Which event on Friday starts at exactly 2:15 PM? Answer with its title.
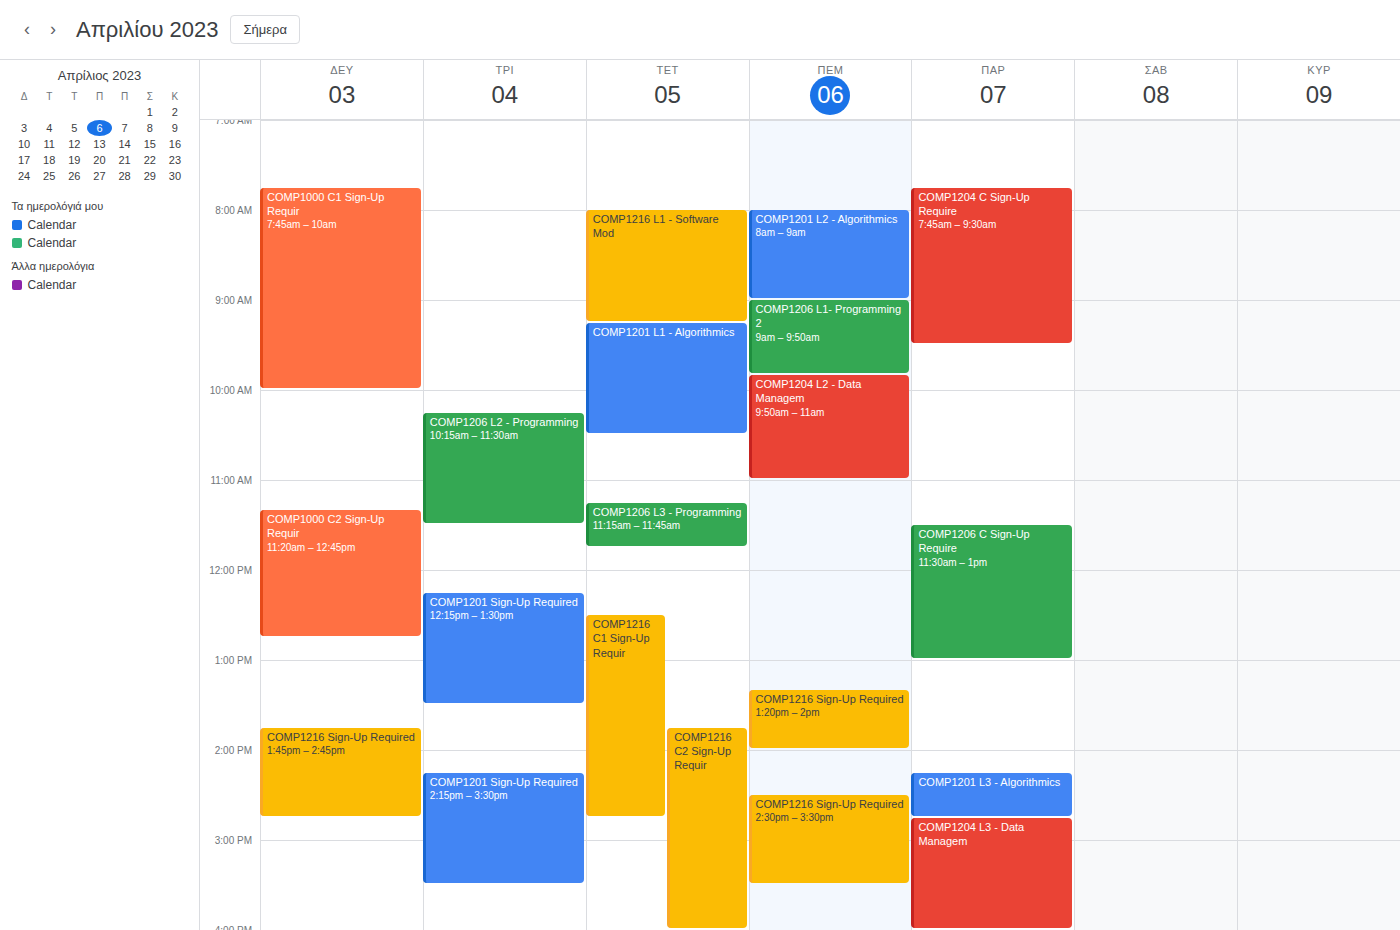
"COMP1201 L3 - Algorithmics"